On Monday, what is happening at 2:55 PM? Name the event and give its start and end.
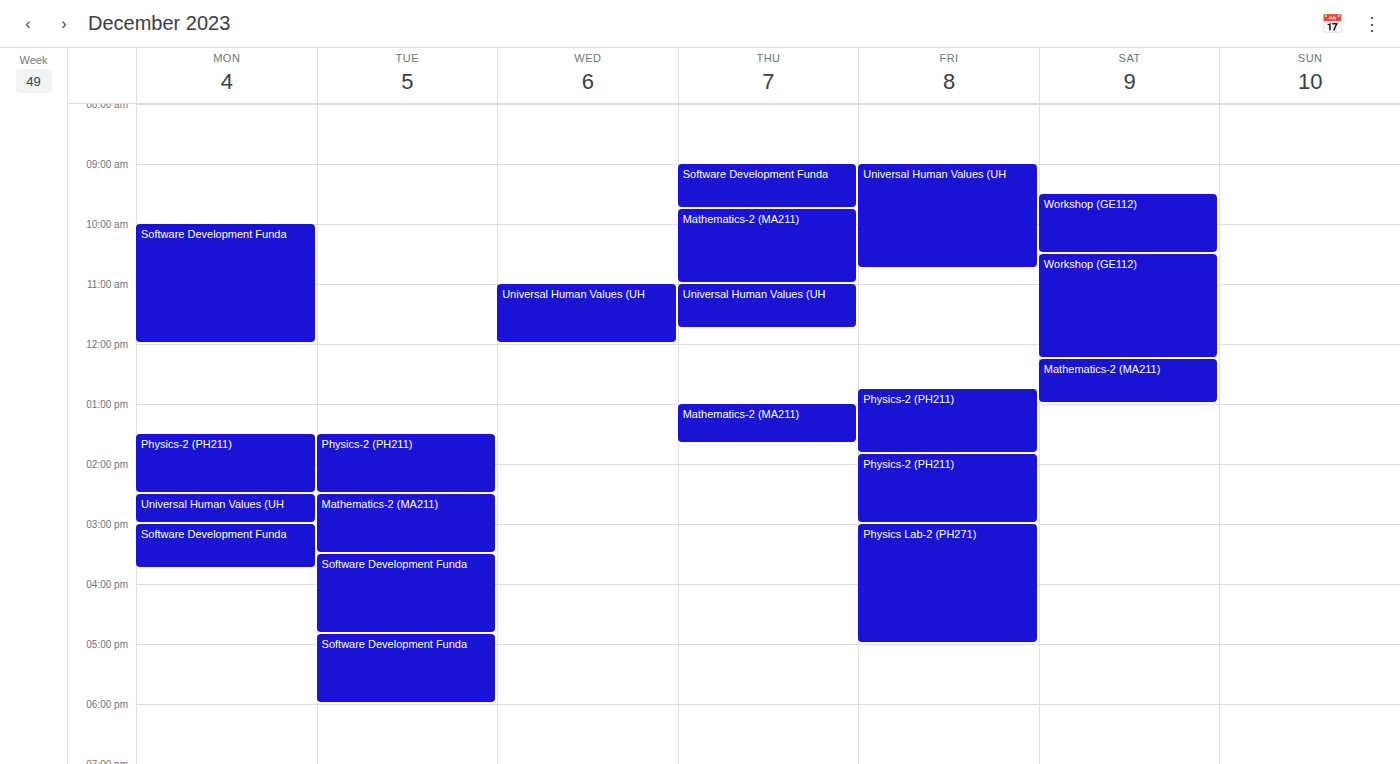
"Universal Human Values (UH", 2:30 PM to 3:00 PM